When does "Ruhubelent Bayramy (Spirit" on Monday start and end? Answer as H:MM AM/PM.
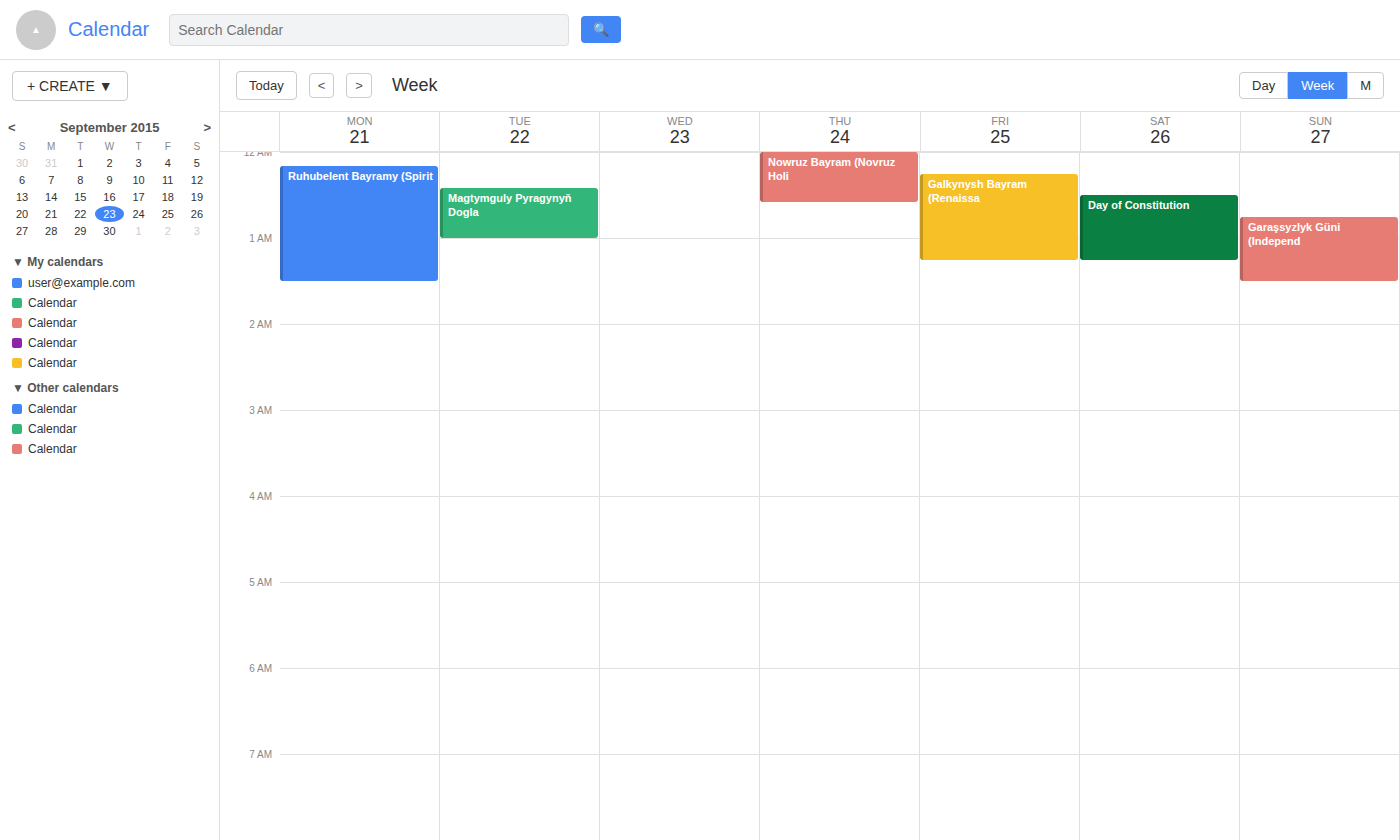
12:10 AM to 1:30 AM